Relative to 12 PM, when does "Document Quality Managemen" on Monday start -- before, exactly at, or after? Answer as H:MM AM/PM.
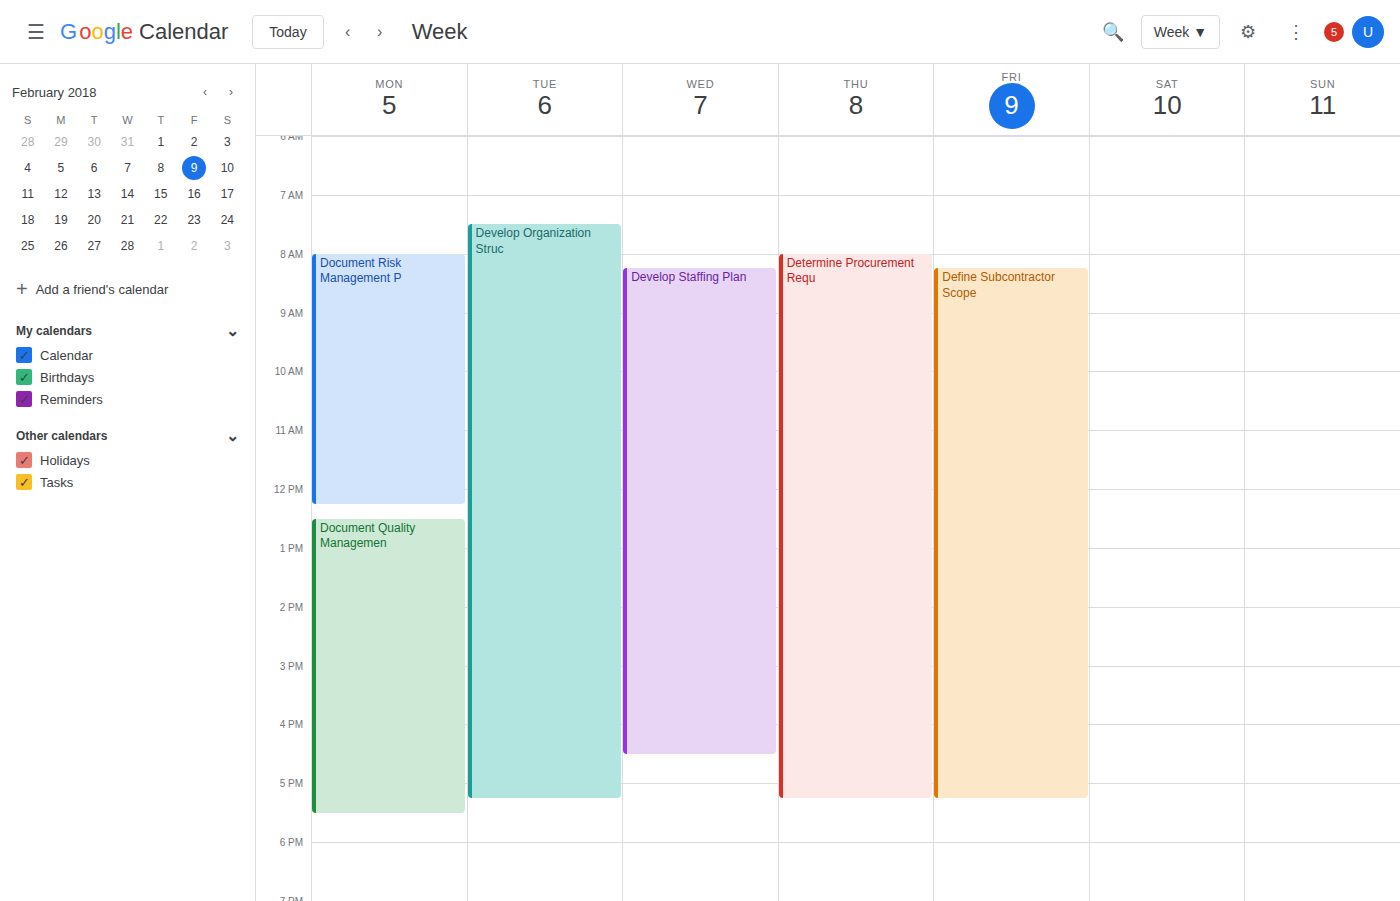
12:30 PM -- after 12 PM, 30 minutes below the 12 PM line.